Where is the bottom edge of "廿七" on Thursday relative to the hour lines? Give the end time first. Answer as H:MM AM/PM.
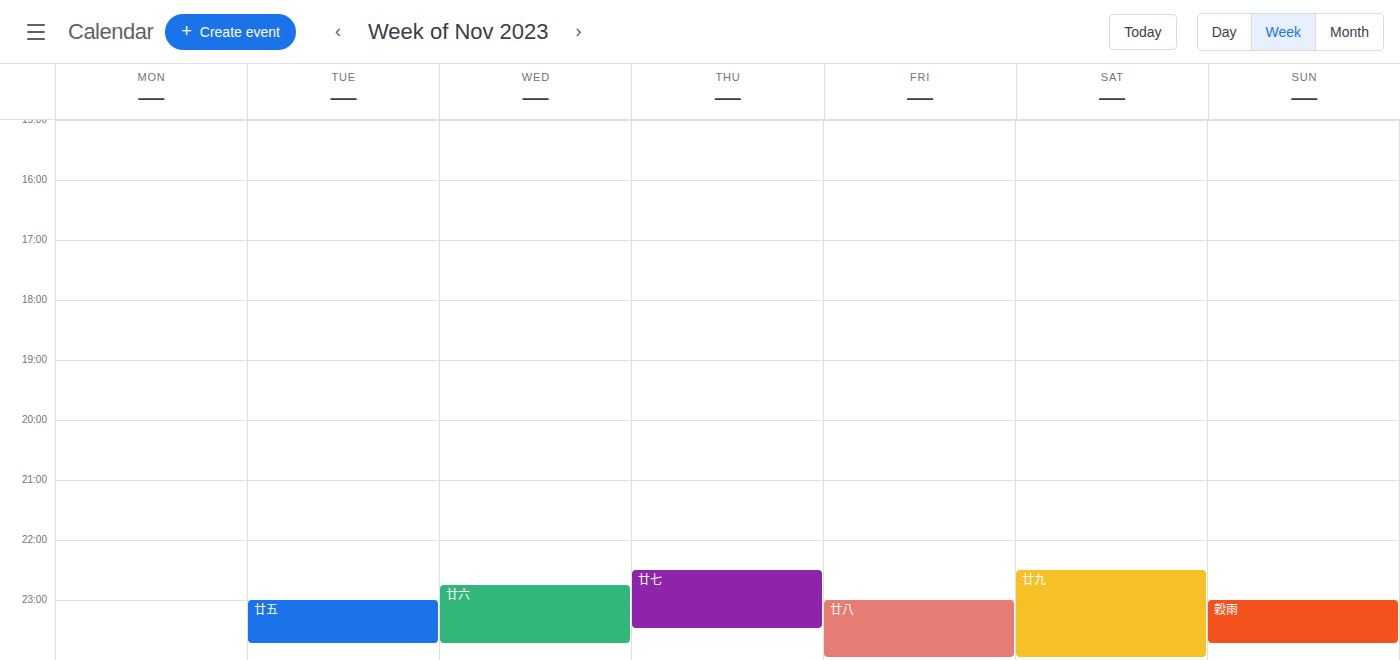
11:30 PM -- halfway between the 11 PM and 12 AM lines.